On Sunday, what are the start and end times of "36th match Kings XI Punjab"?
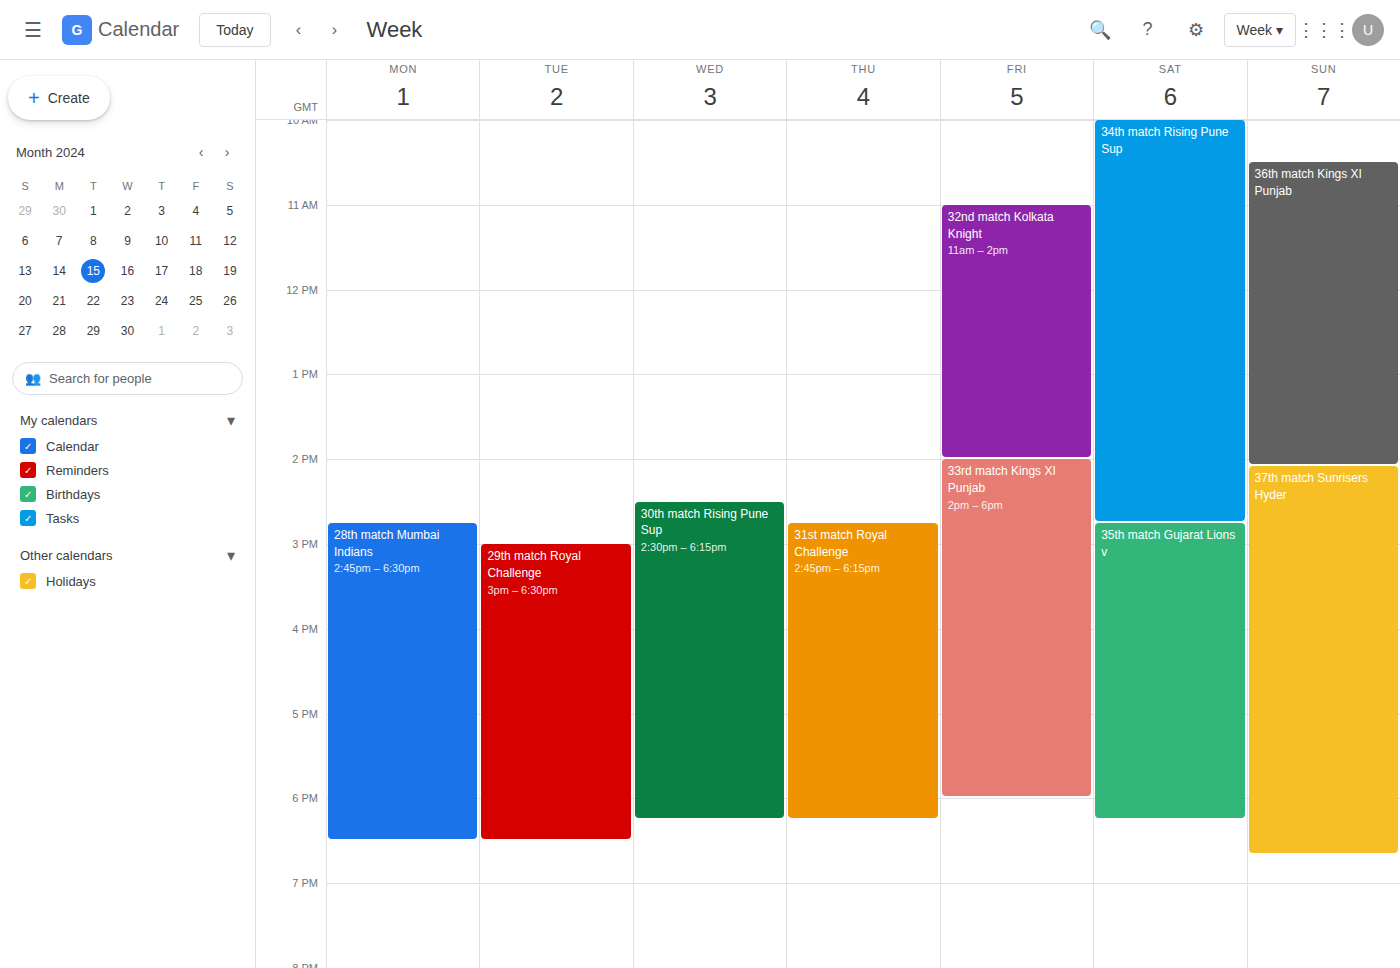
10:30 AM to 2:05 PM